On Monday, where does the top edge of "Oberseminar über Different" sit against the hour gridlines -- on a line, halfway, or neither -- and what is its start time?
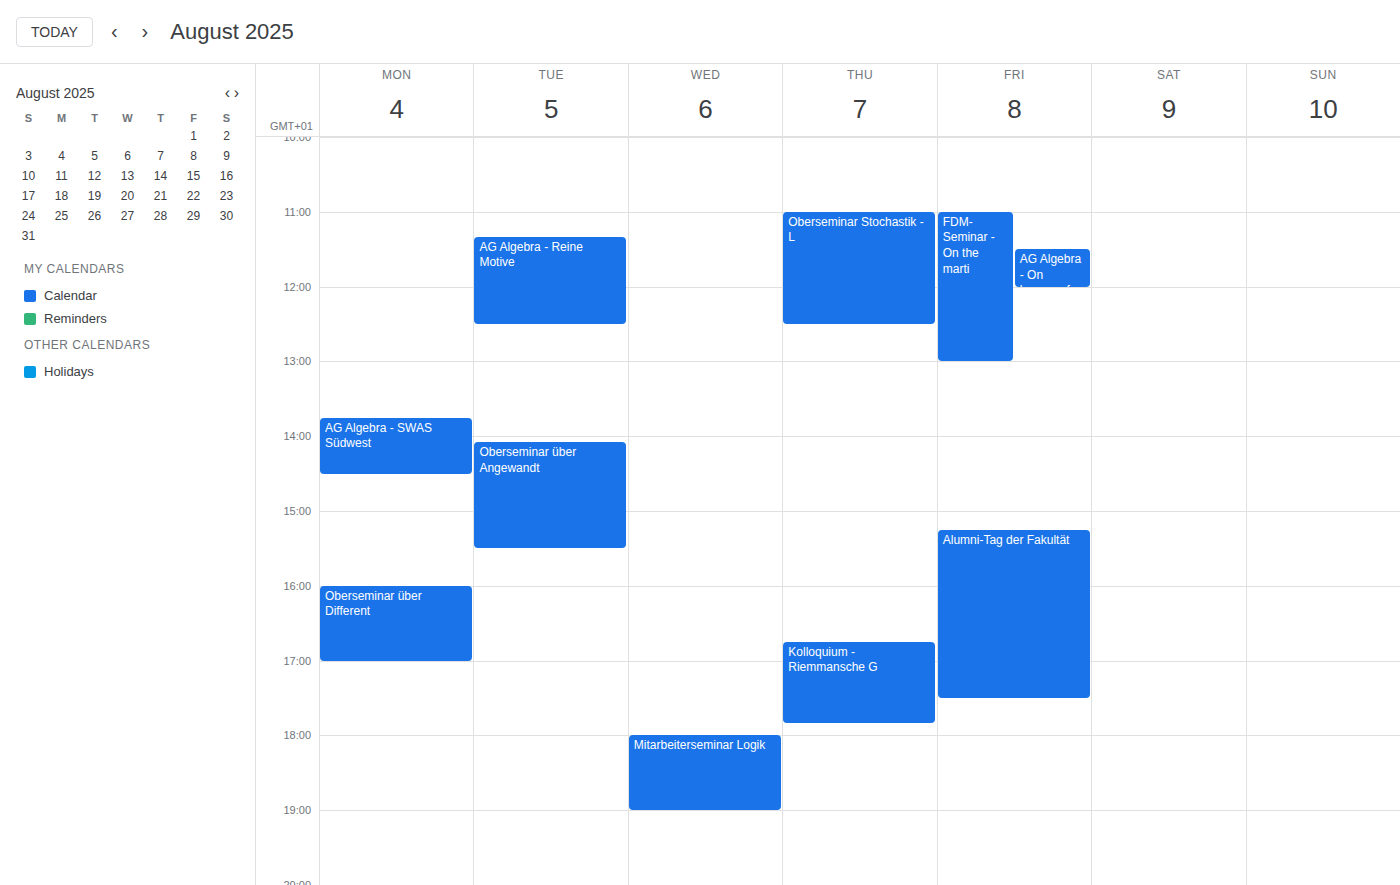
16:00 -- exactly on the 16:00 line.